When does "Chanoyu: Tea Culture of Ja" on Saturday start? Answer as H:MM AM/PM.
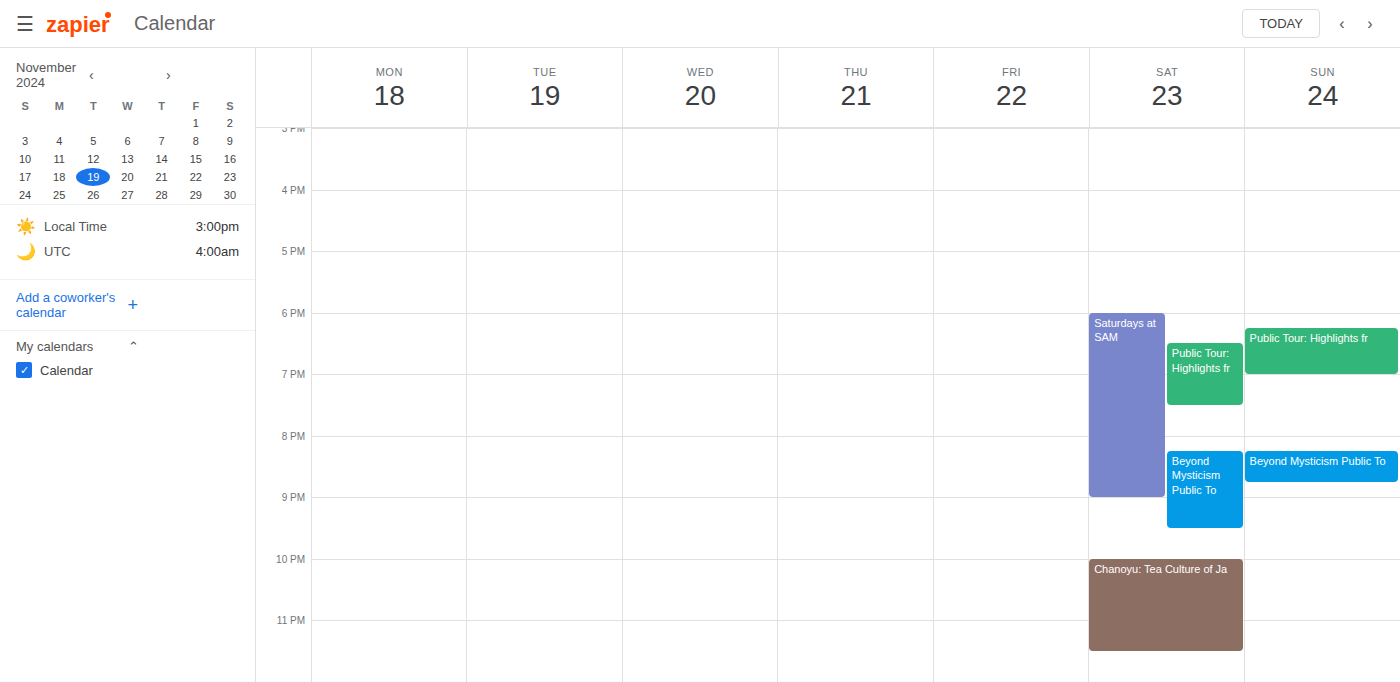
10:00 PM